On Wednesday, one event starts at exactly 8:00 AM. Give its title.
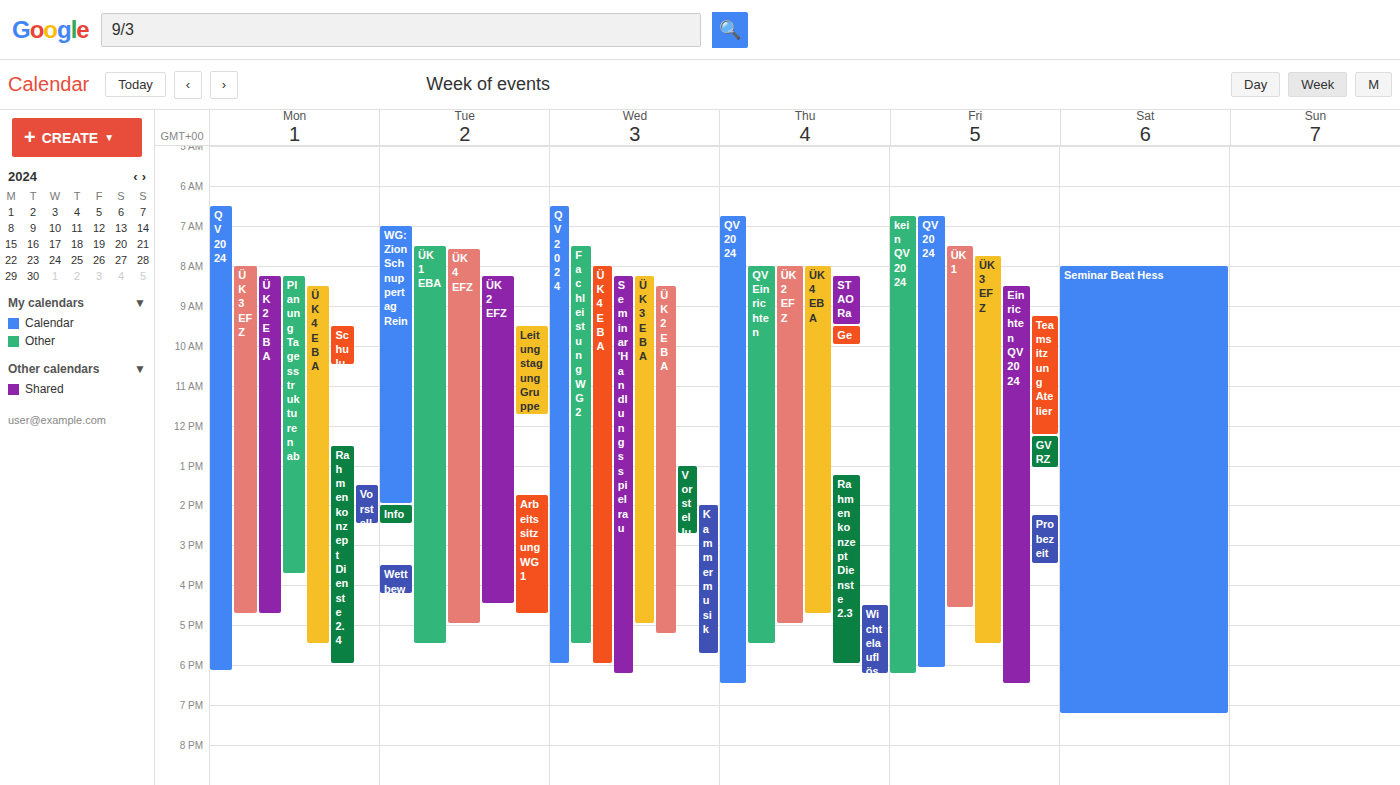
"ÜK 4 EBA"